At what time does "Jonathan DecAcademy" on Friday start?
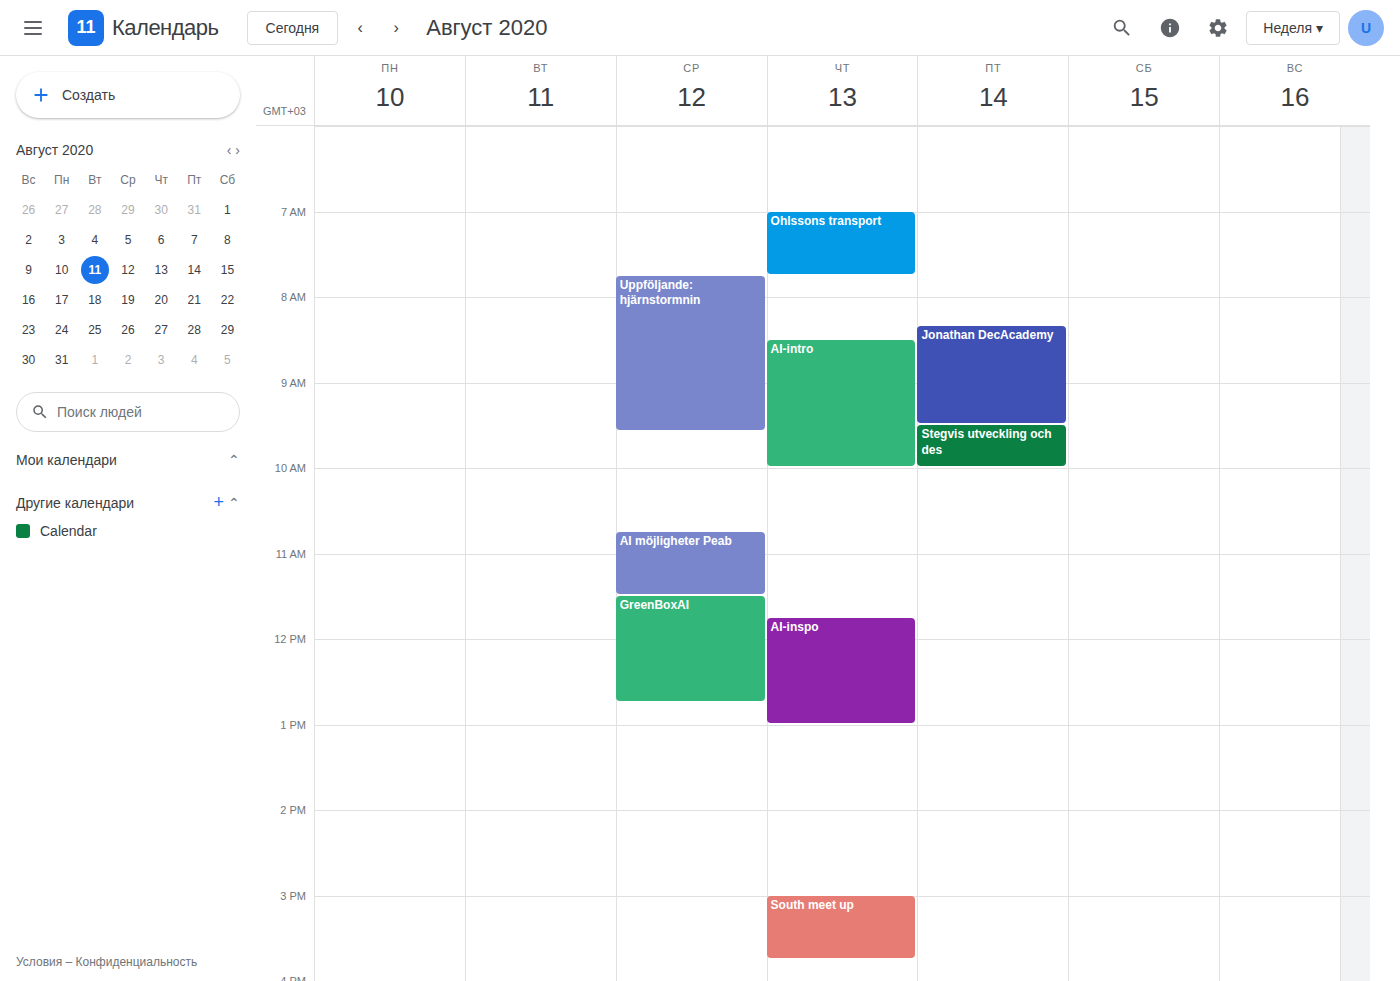
8:20 AM